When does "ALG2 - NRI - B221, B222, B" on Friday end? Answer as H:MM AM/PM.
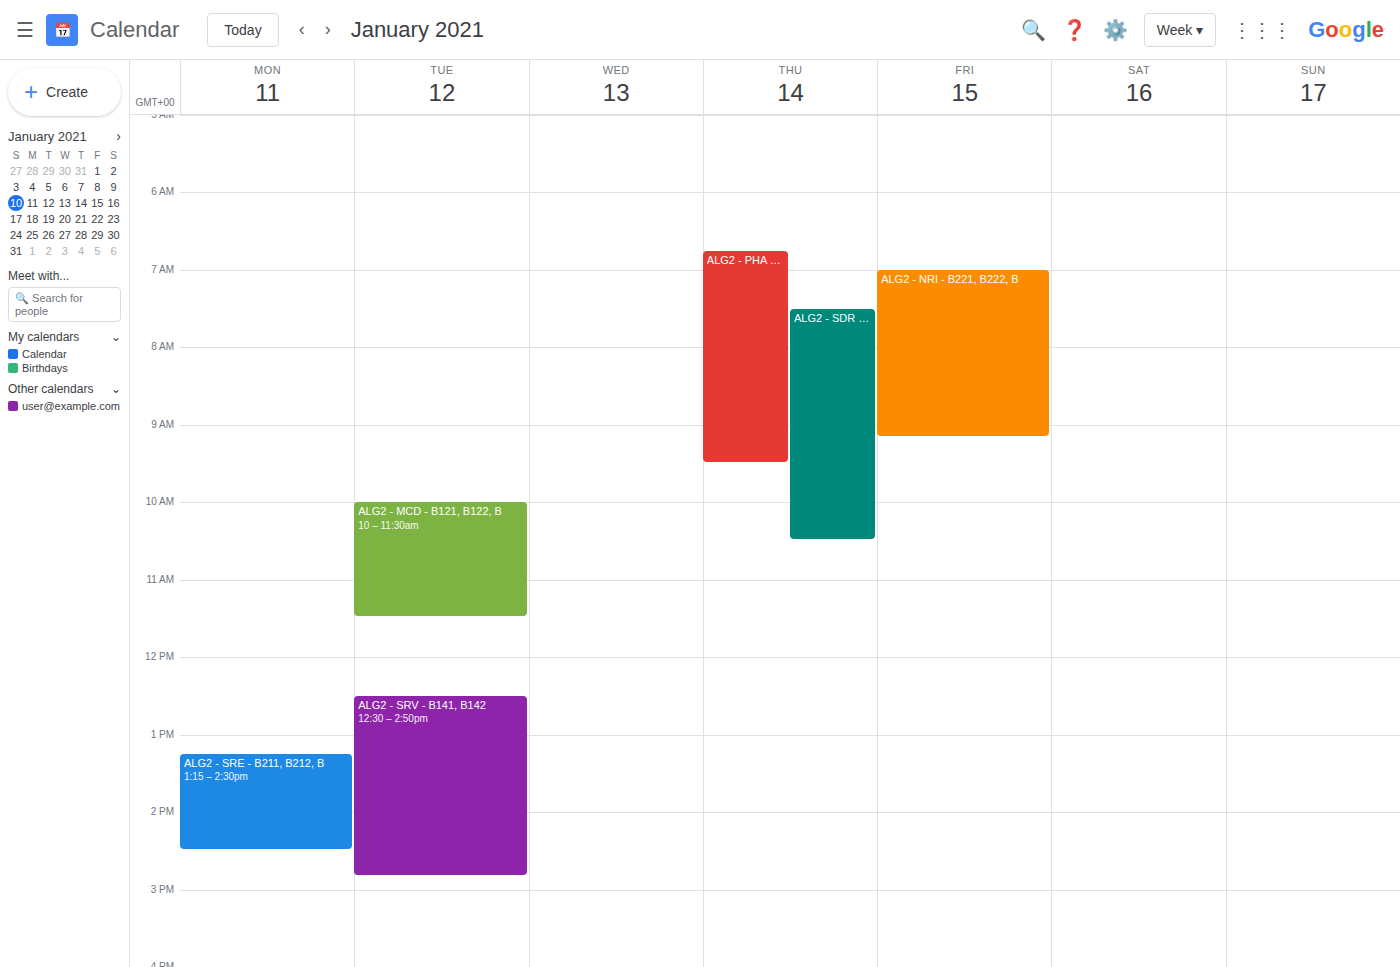
9:10 AM